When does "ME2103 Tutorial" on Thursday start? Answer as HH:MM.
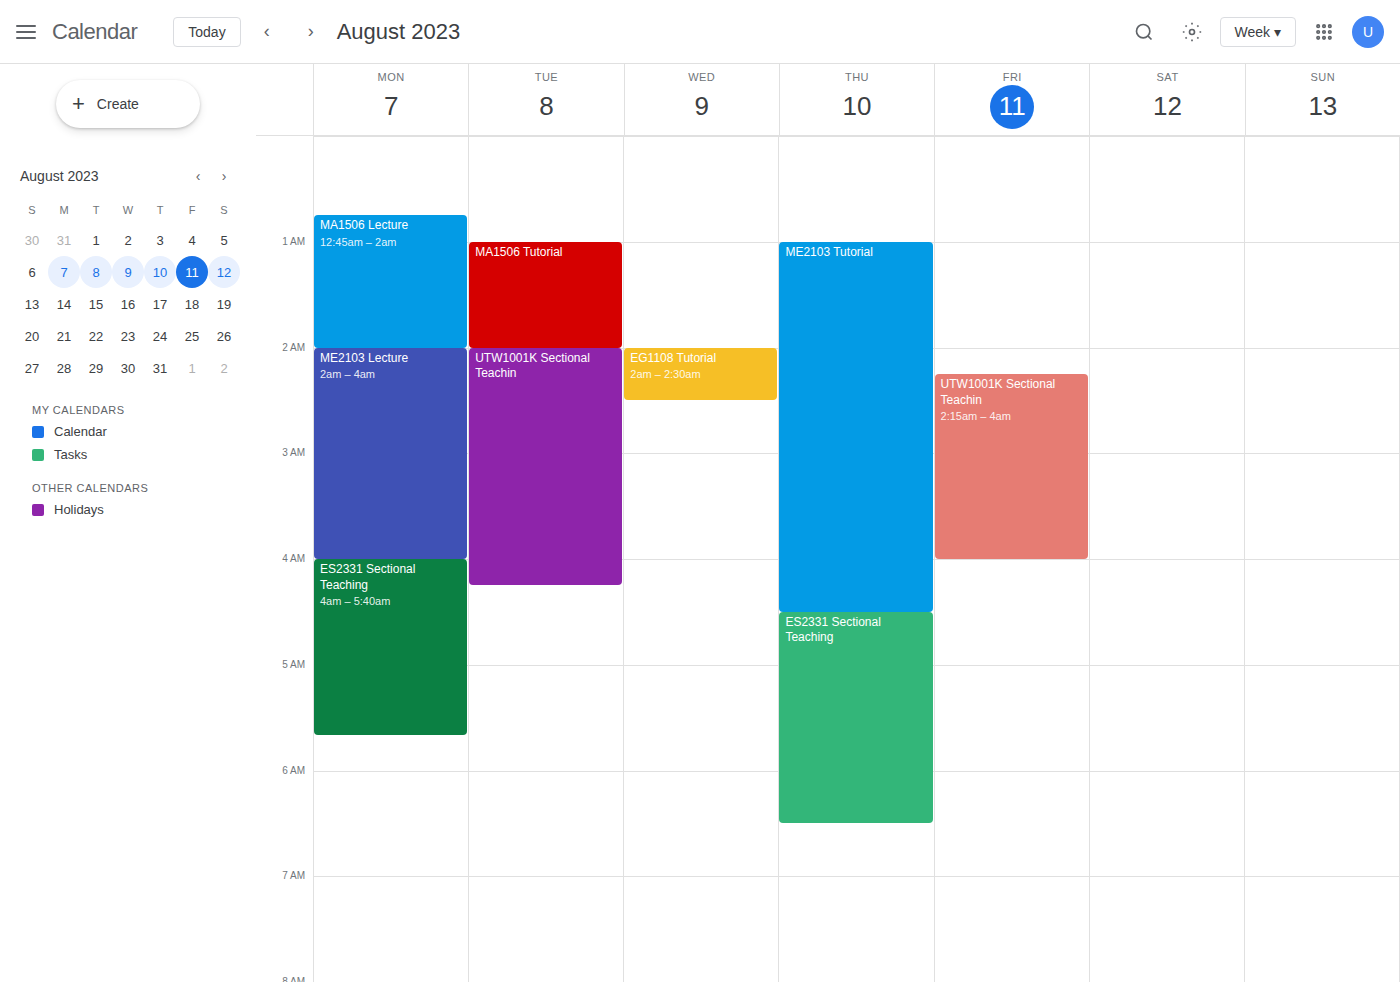
01:00